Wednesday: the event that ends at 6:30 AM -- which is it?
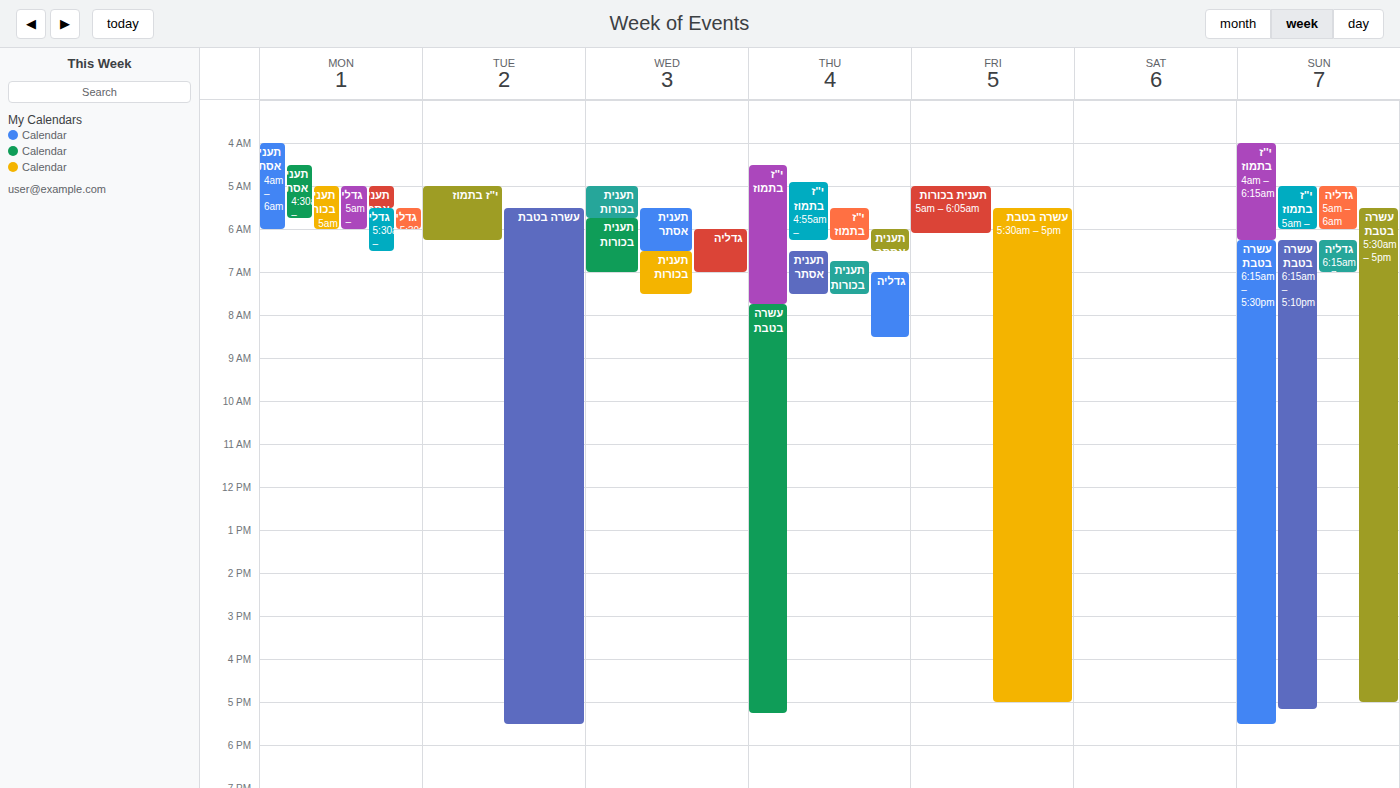
"תענית אסתר"